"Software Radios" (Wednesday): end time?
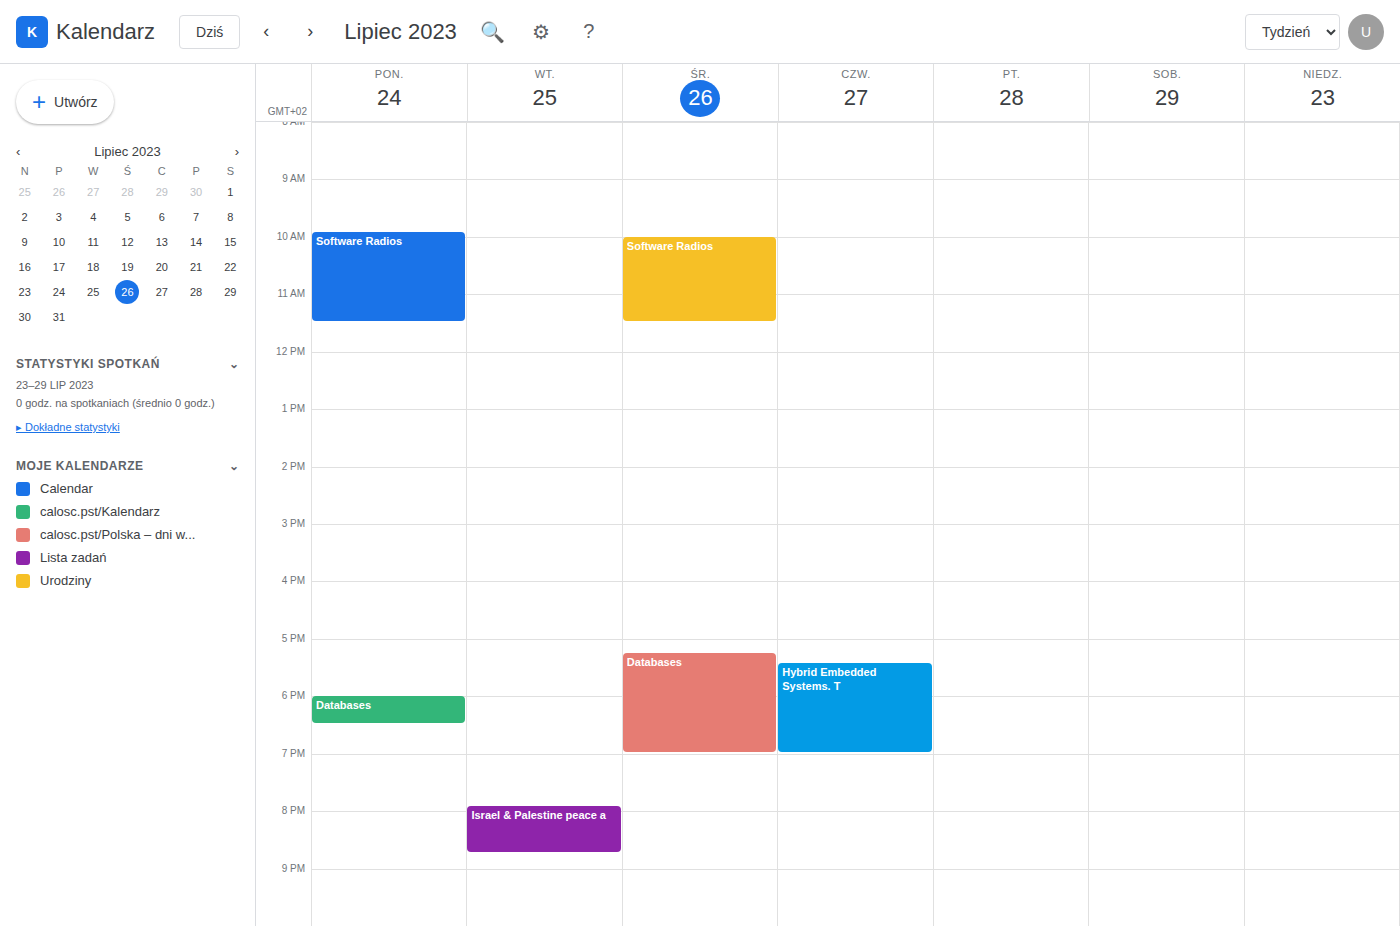
11:30 AM